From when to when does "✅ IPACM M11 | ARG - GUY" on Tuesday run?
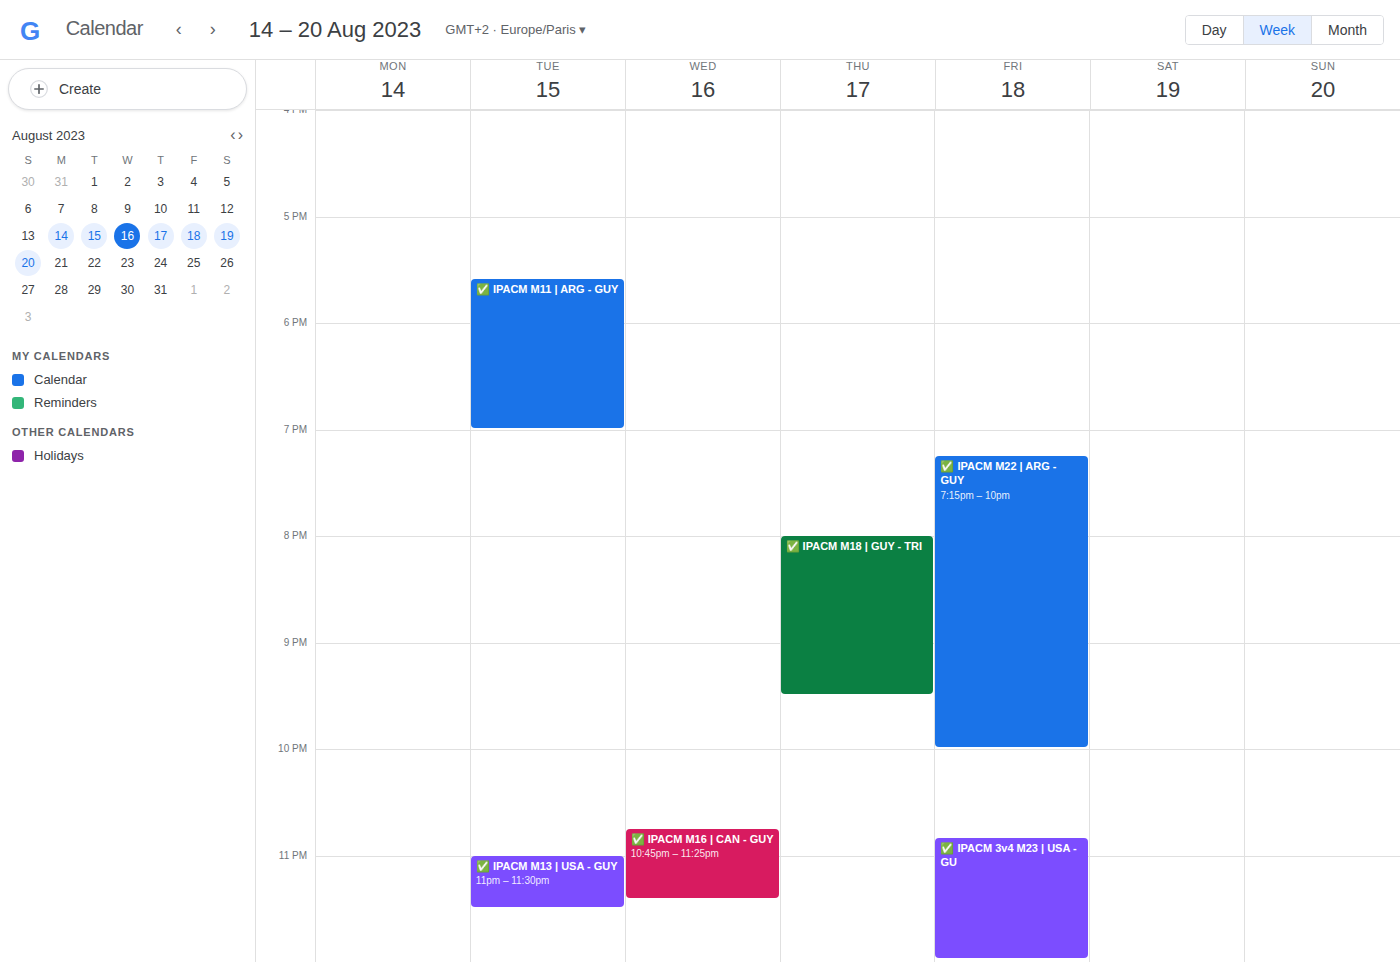
5:35 PM to 7:00 PM